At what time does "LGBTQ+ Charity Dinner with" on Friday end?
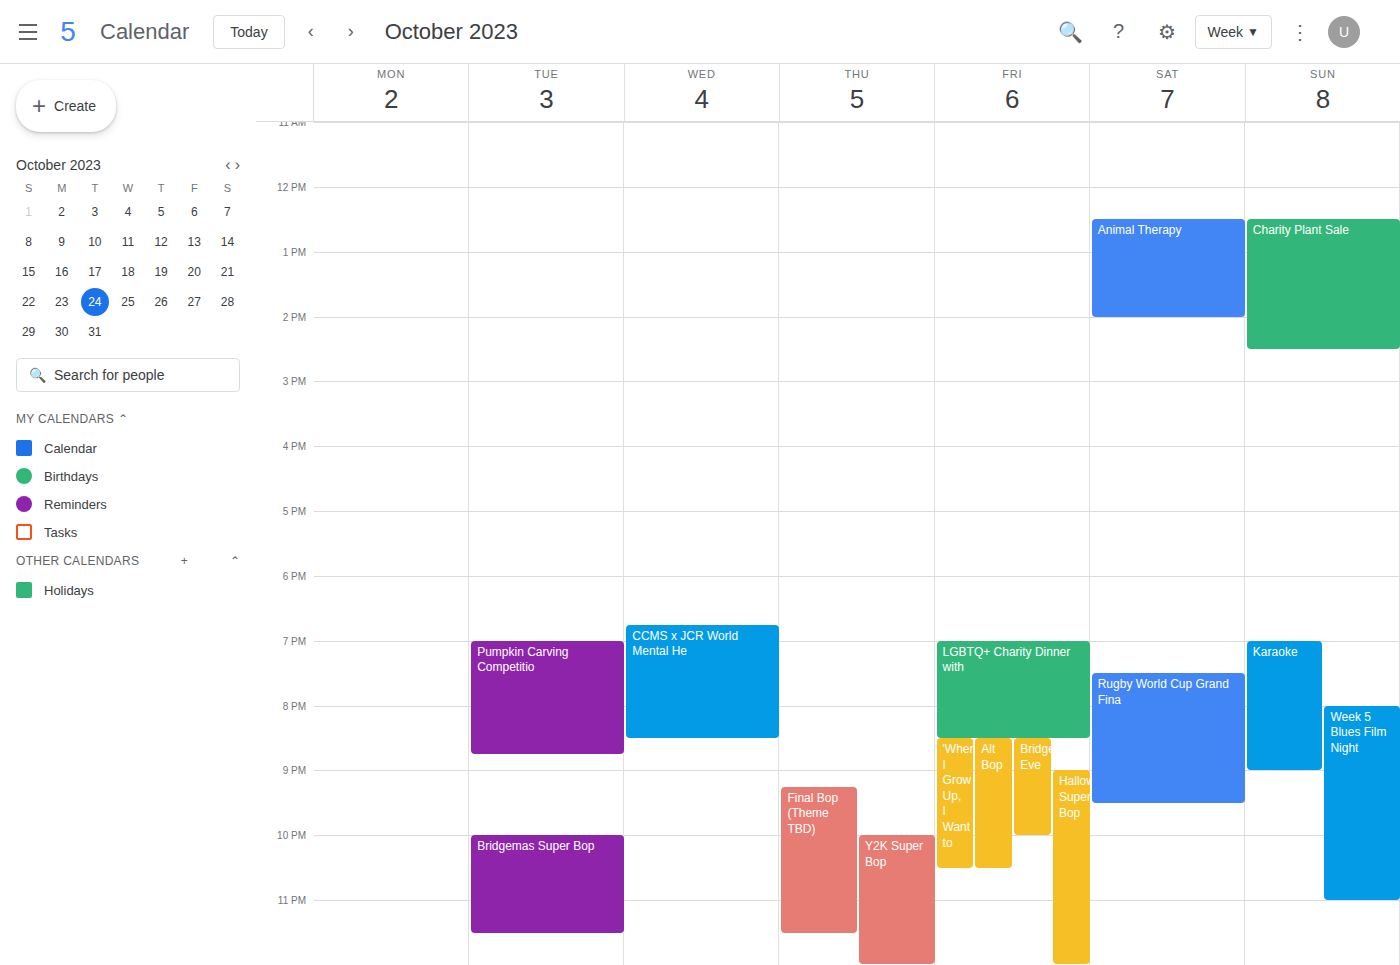
8:30 PM